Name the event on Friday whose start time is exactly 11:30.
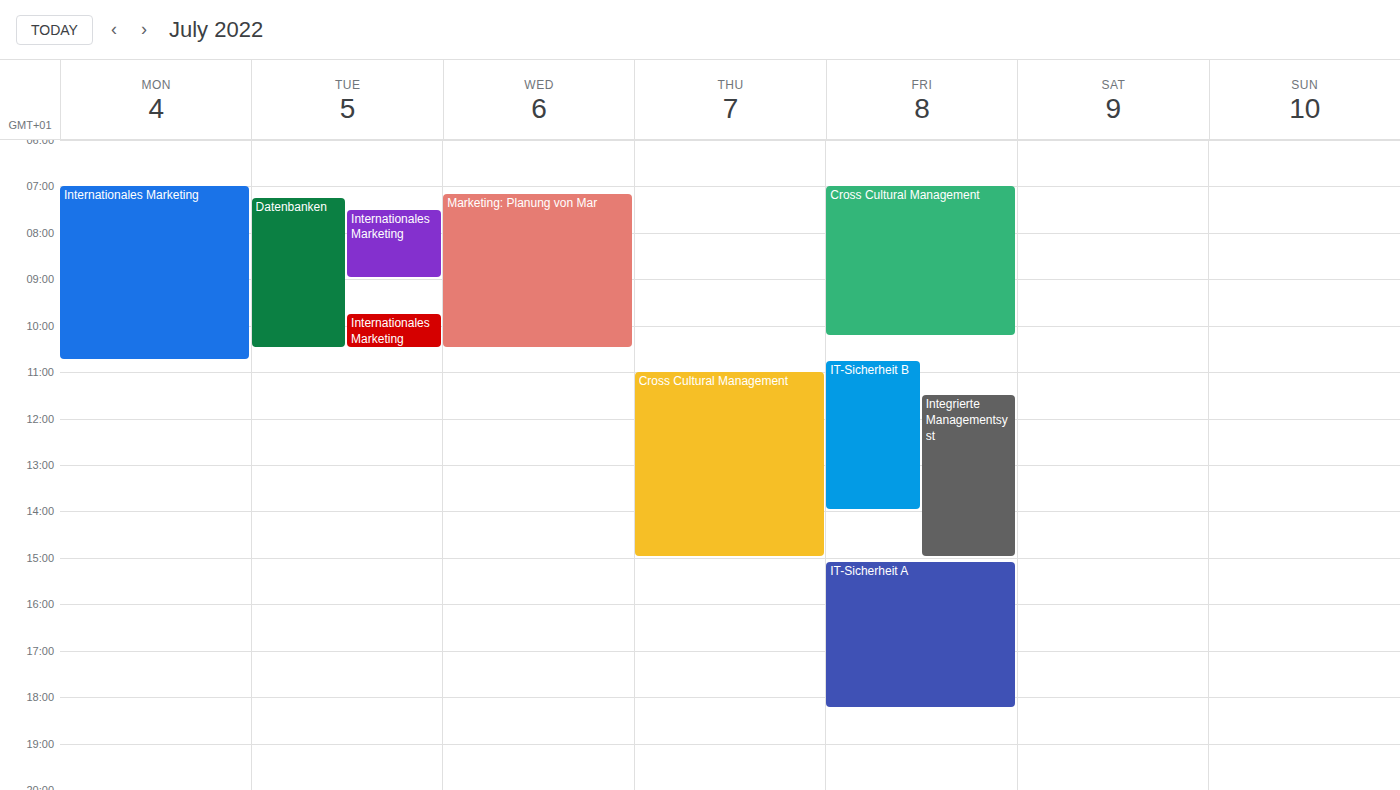
"Integrierte Managementsyst"